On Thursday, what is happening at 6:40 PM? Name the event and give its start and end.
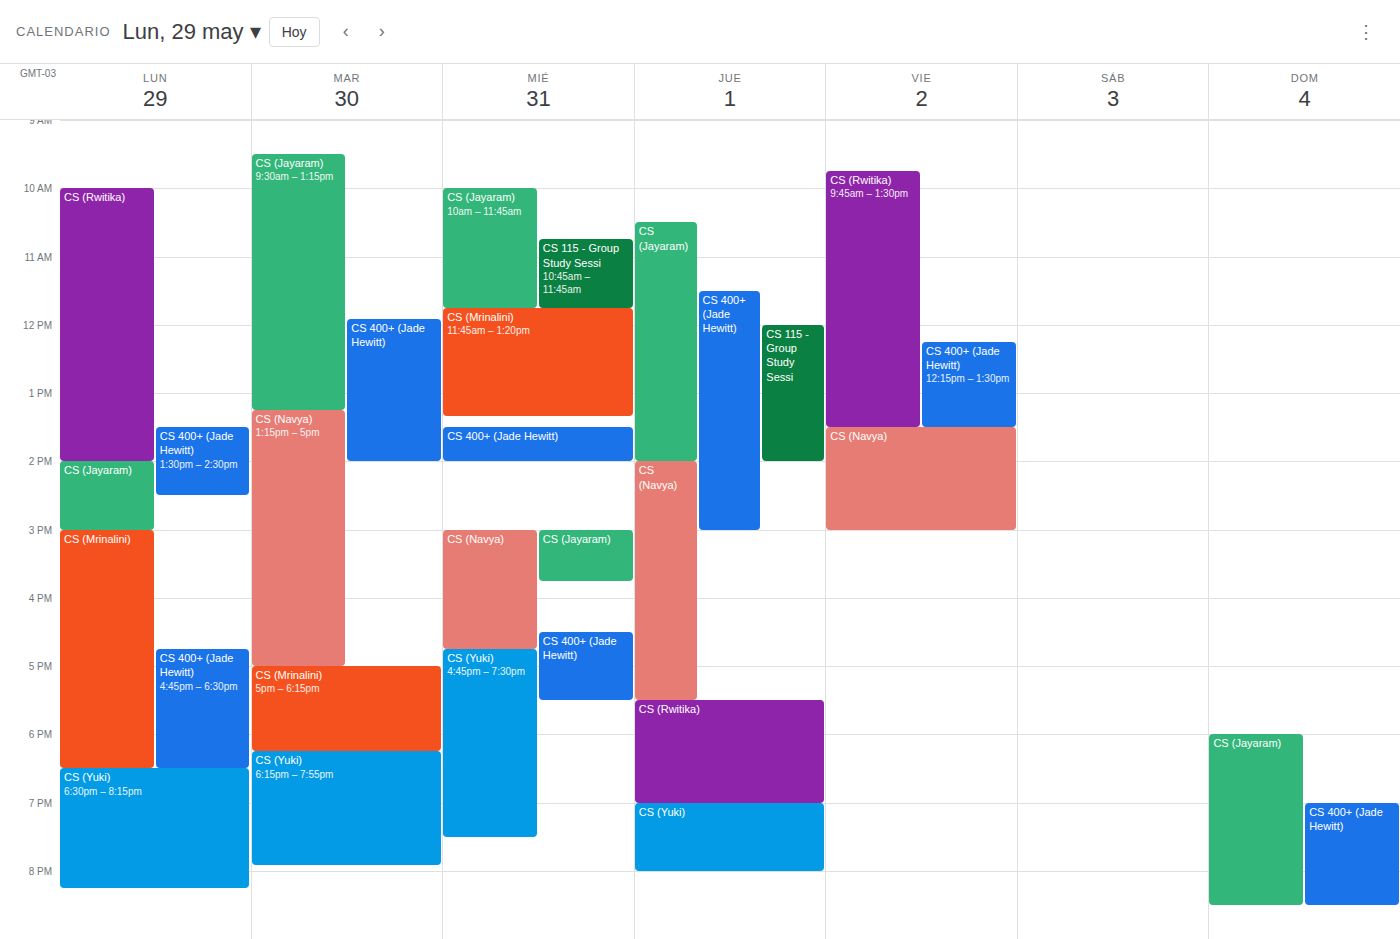
"CS (Rwitika)", 5:30 PM to 7:00 PM